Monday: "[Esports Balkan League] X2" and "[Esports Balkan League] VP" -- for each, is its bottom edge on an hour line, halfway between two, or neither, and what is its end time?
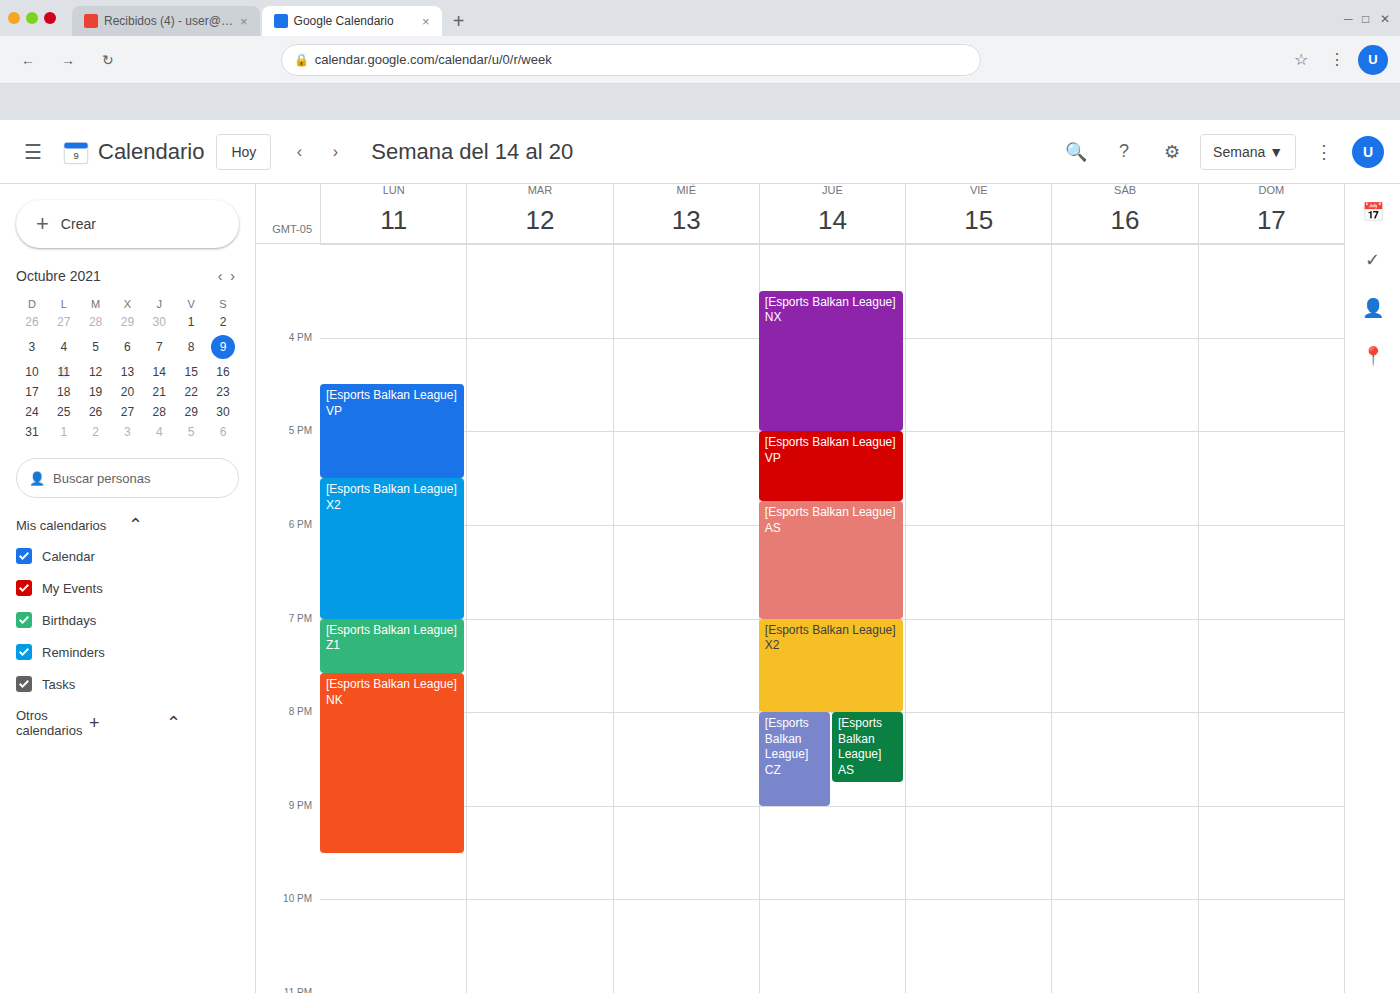
"[Esports Balkan League] X2": 7:00 PM, exactly on the 7 PM line. "[Esports Balkan League] VP": 5:30 PM, halfway between the 5 PM and 6 PM lines.